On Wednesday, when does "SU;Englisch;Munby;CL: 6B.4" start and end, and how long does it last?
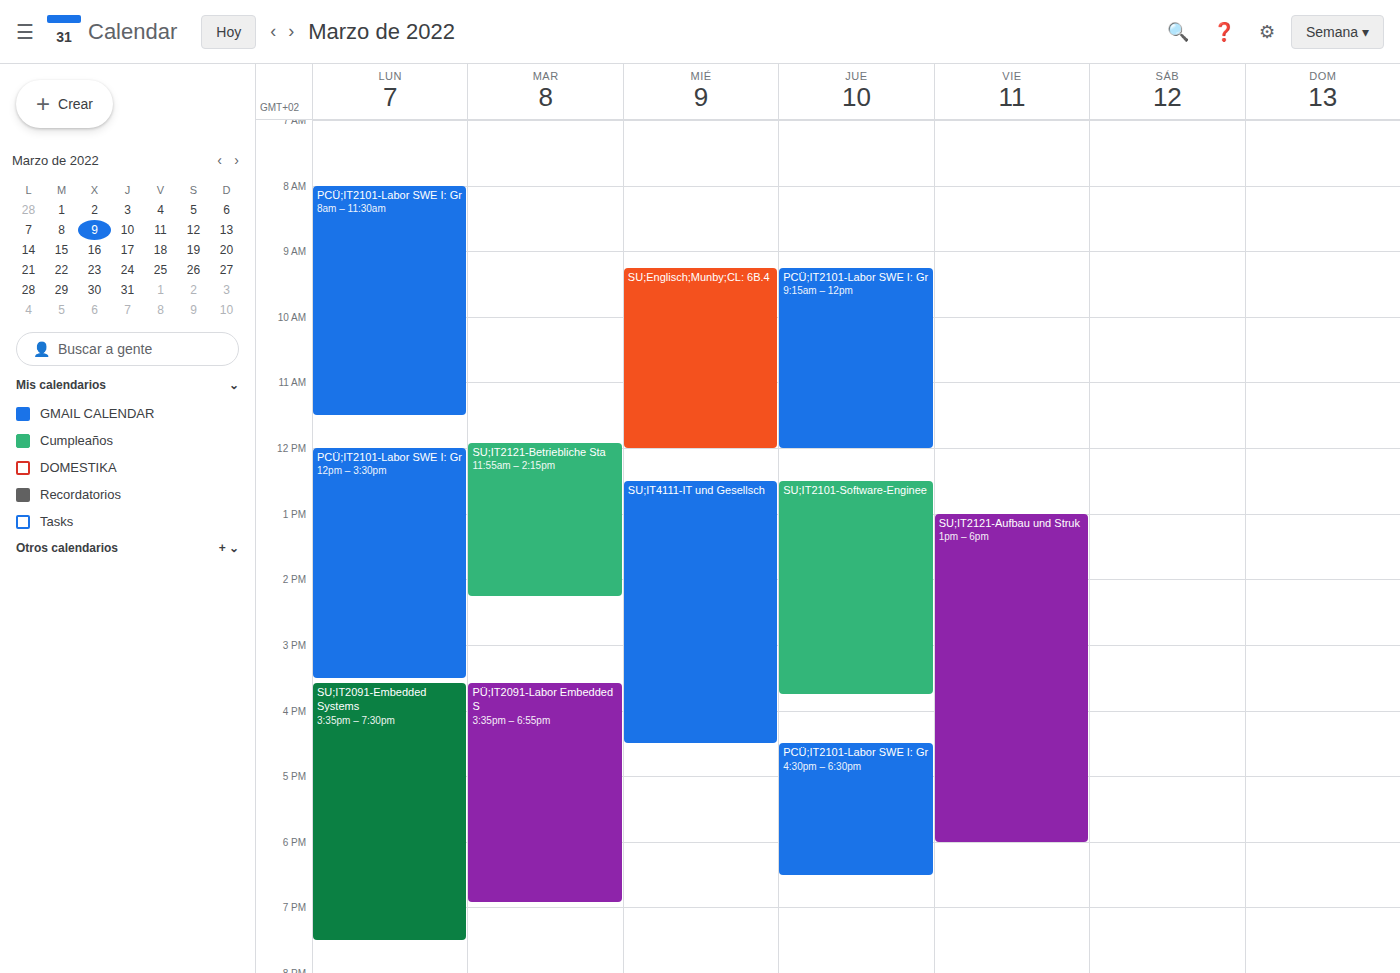
9:15 AM to 12:00 PM, 2 hours 45 minutes